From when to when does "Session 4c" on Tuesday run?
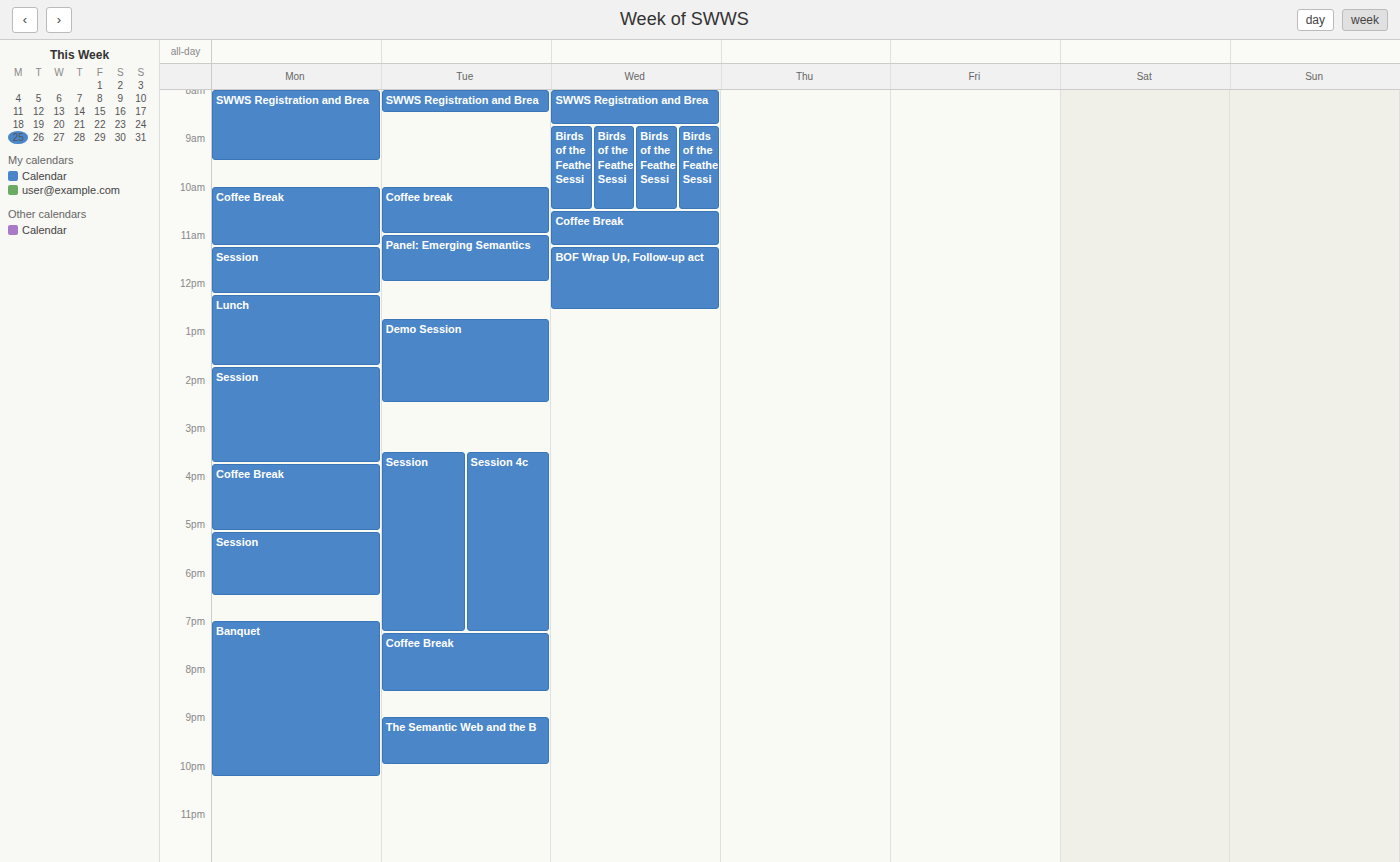
3:30 PM to 7:15 PM